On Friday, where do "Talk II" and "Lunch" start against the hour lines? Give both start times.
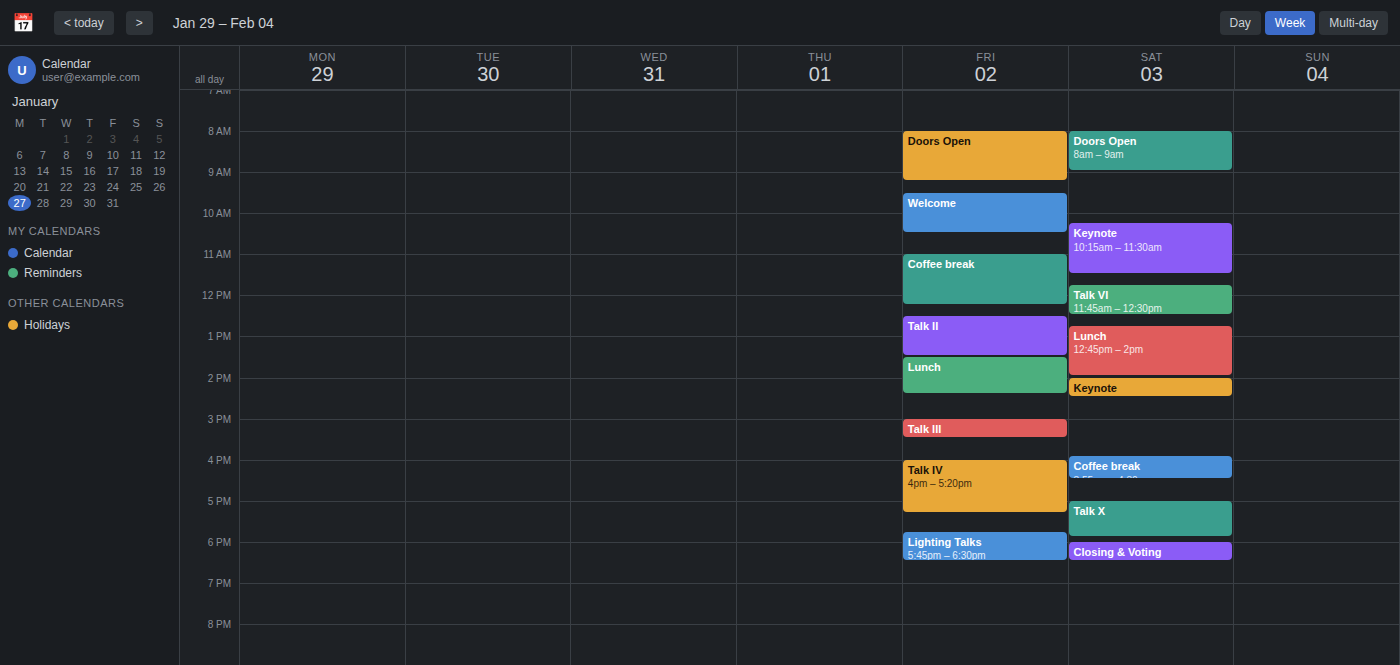
"Talk II": 12:30, halfway between the 12:00 and 13:00 lines. "Lunch": 13:30, halfway between the 13:00 and 14:00 lines.